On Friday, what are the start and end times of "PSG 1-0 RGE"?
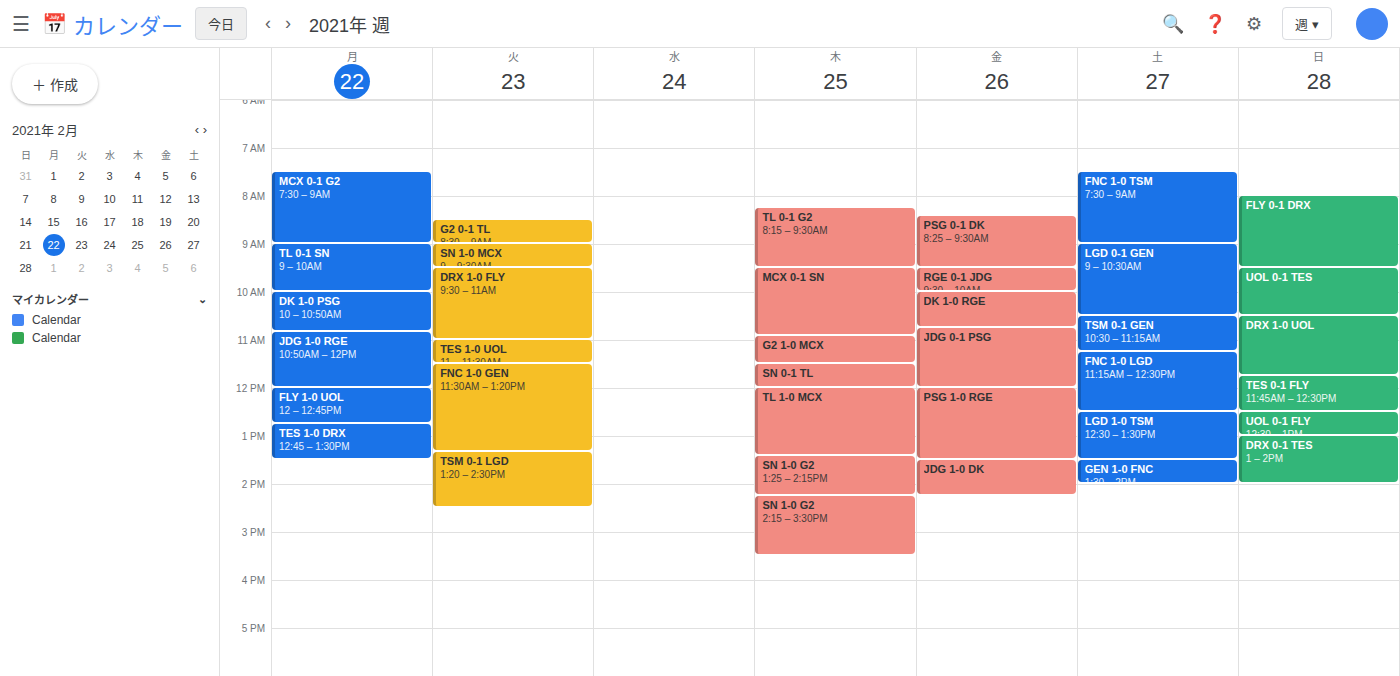
12:00 PM to 1:30 PM